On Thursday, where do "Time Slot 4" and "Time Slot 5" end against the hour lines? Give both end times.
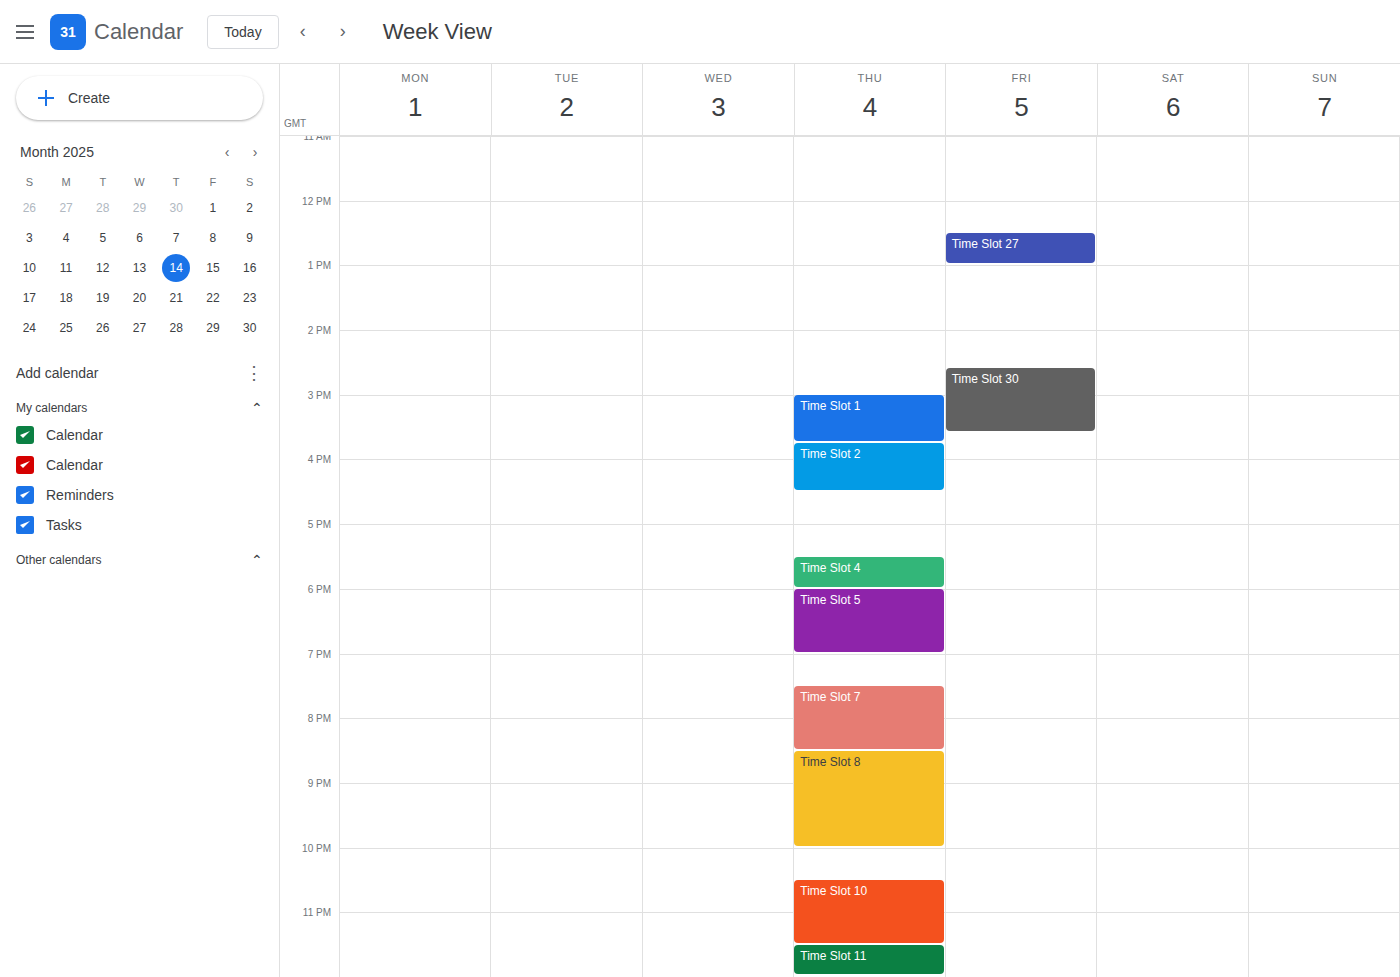
"Time Slot 4": 6:00 PM, exactly on the 6 PM line. "Time Slot 5": 7:00 PM, exactly on the 7 PM line.